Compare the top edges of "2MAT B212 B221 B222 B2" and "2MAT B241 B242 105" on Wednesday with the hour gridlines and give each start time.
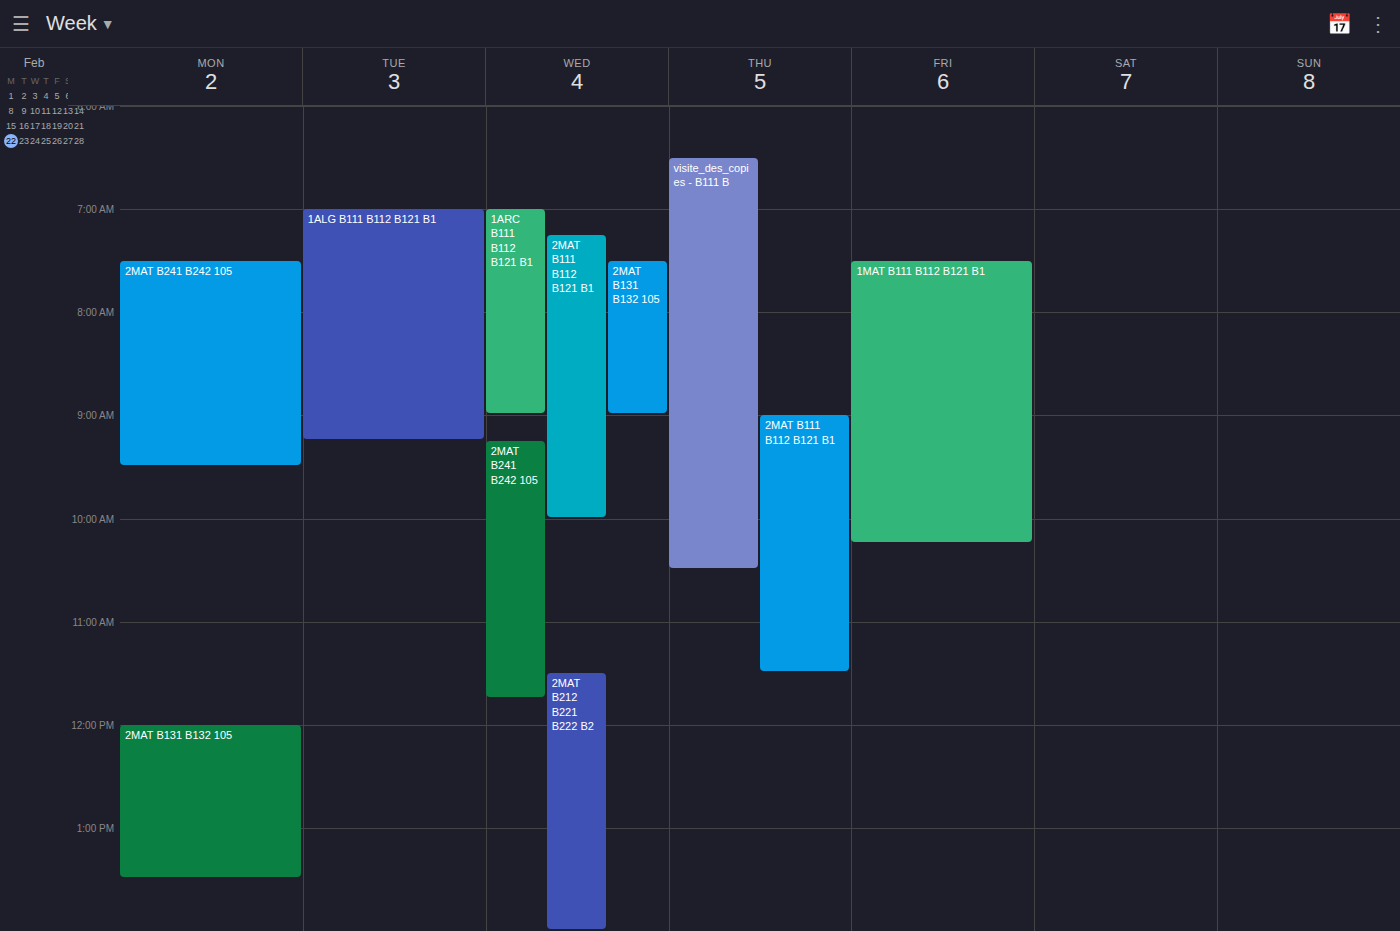
"2MAT B212 B221 B222 B2": 11:30, halfway between the 11:00 and 12:00 lines. "2MAT B241 B242 105": 09:15, neither: a quarter of the way from the 09:00 line to the 10:00 line.